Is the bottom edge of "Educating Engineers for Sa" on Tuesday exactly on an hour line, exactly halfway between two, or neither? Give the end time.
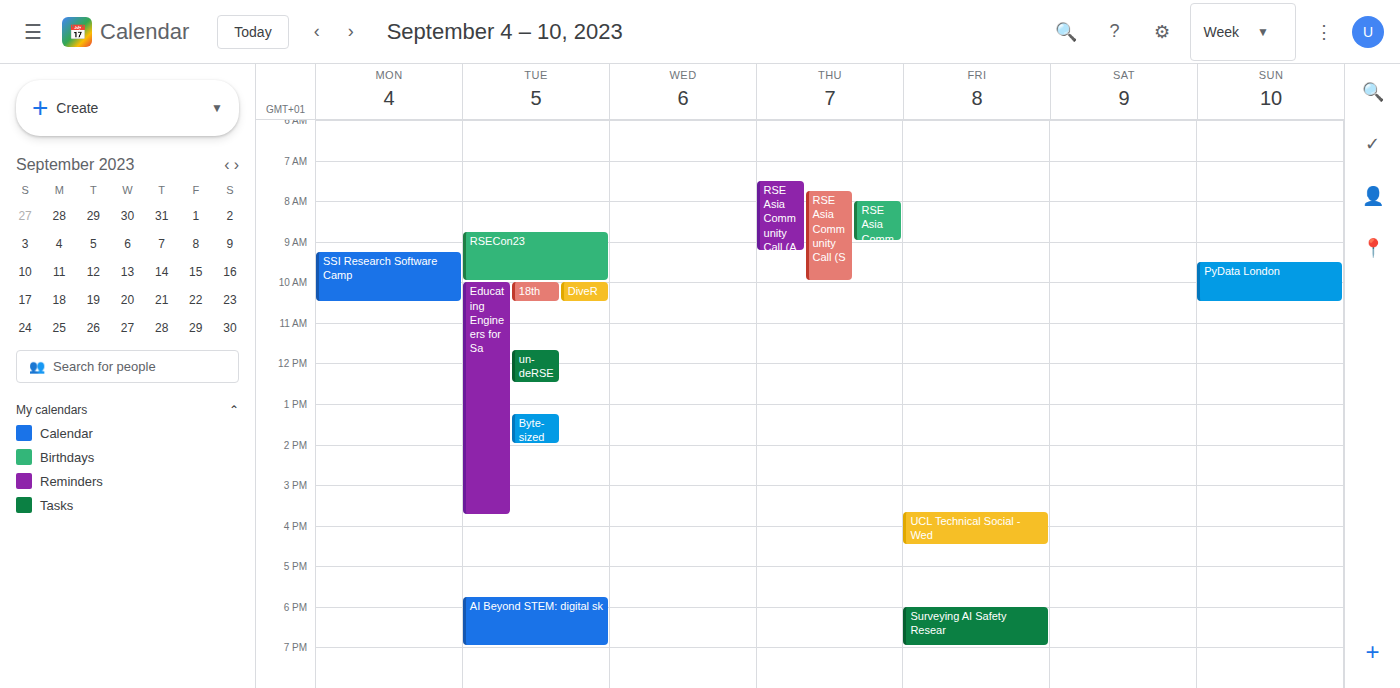
15:45 -- neither: three quarters of the way from the 15:00 line to the 16:00 line.